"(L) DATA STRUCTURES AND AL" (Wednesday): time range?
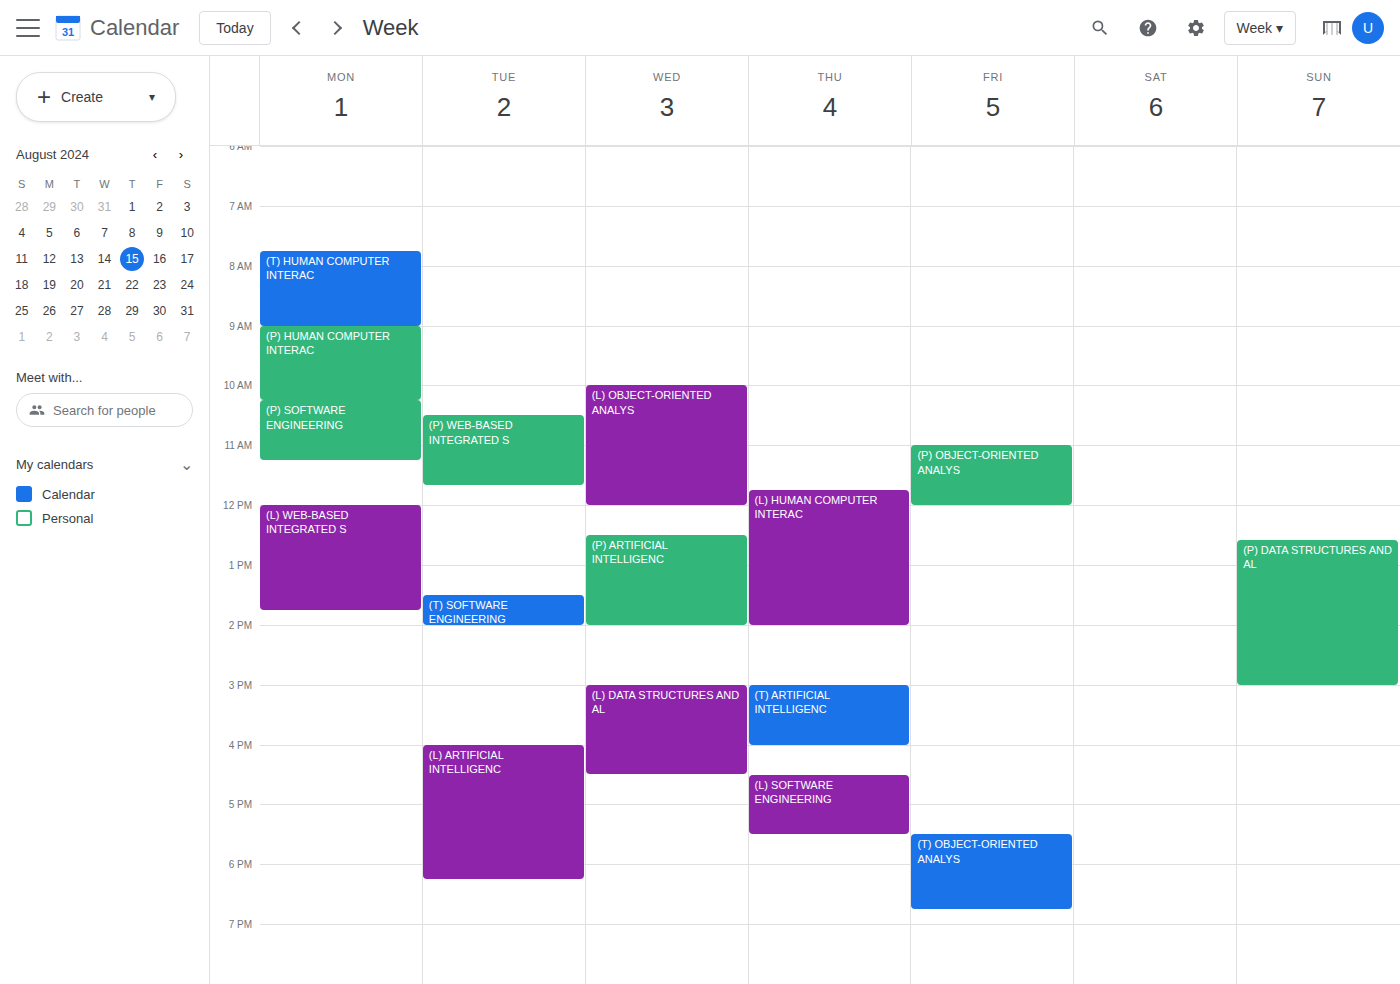
3:00 PM to 4:30 PM